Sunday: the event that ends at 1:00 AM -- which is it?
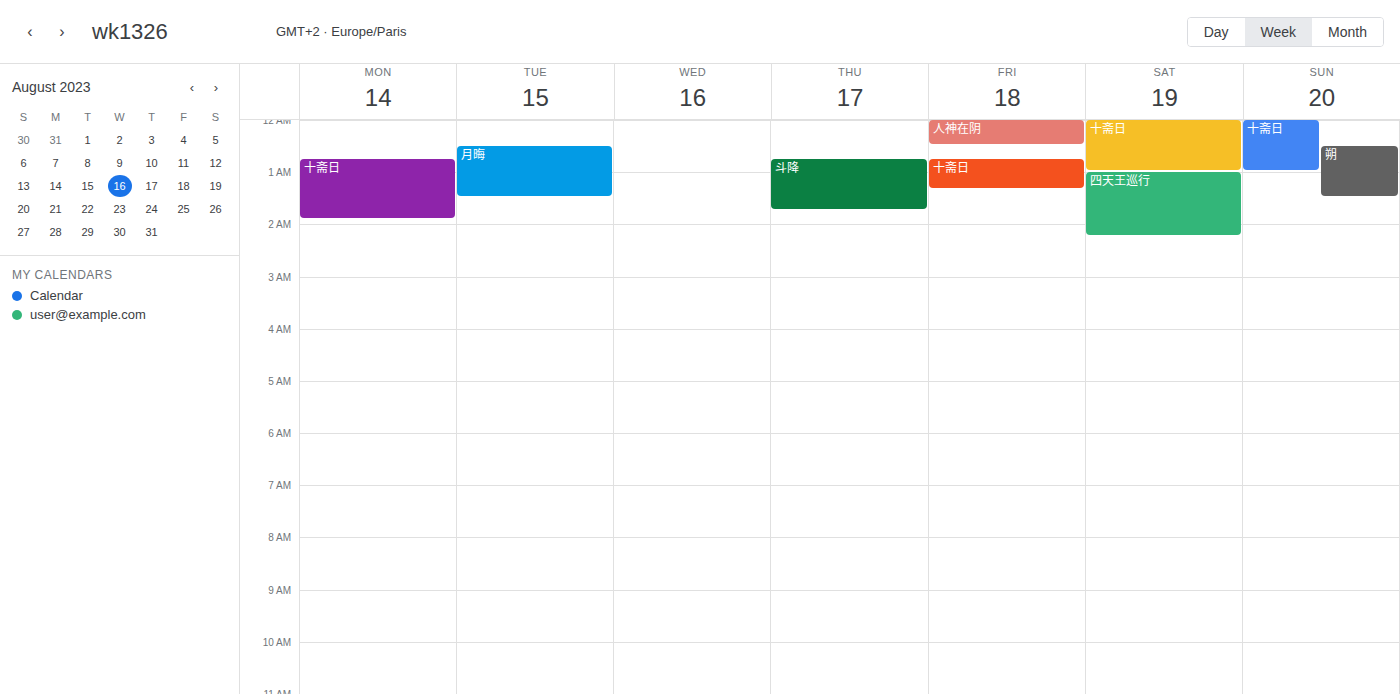
"十斋日"